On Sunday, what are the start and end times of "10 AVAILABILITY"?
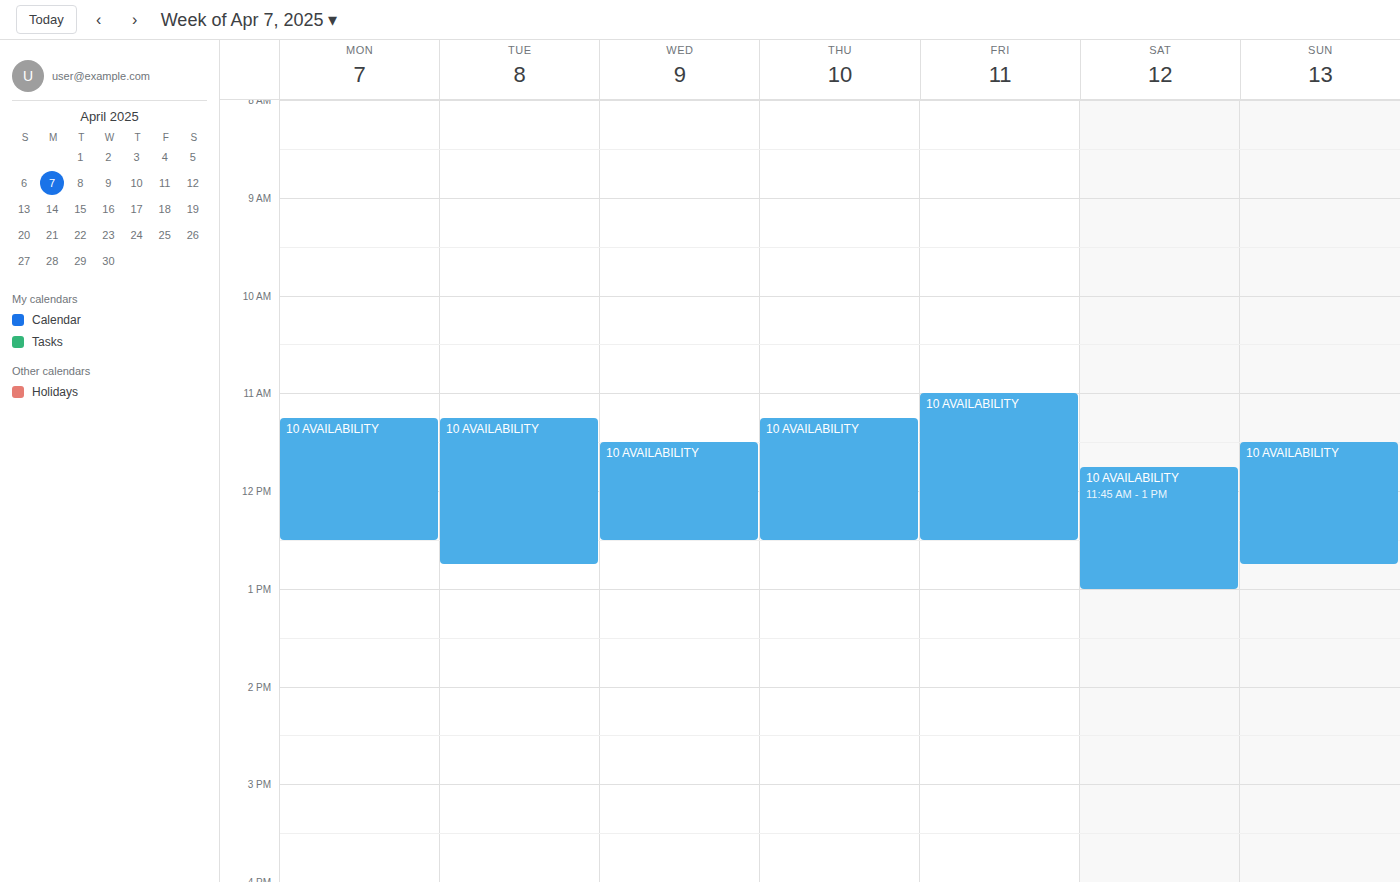
11:30 AM to 12:45 PM